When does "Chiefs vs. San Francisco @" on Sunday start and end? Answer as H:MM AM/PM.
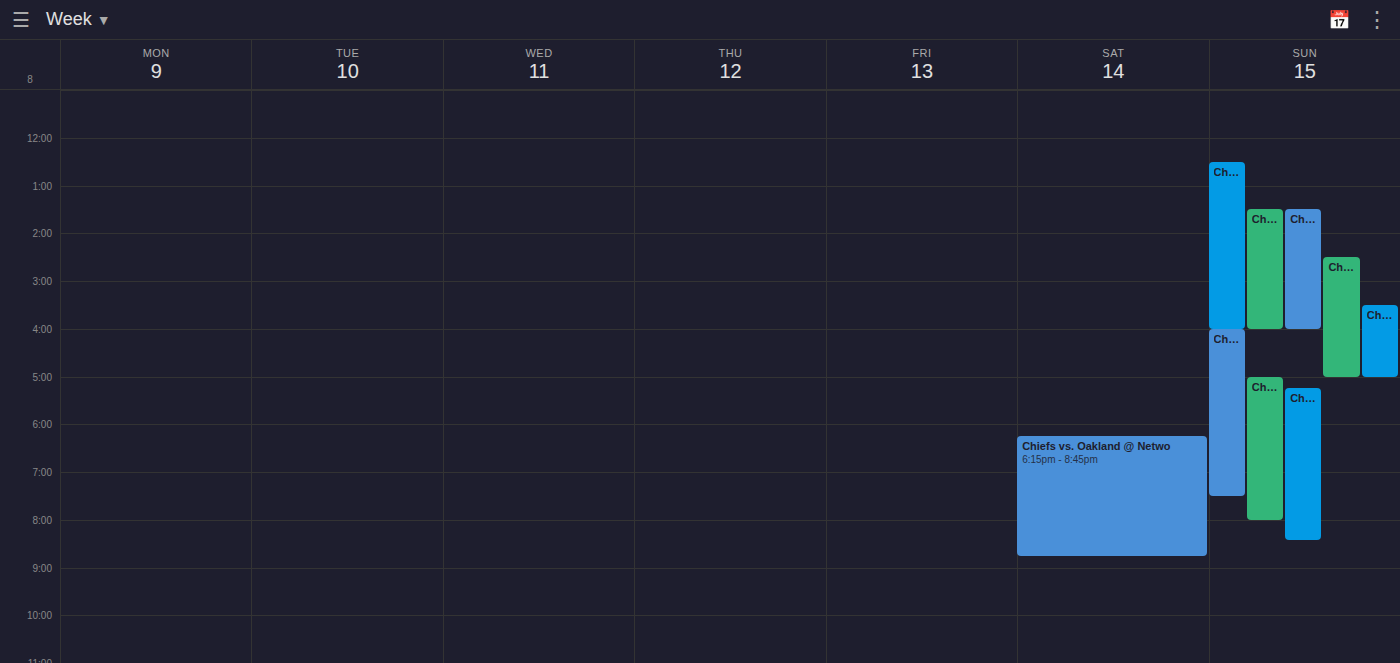
5:15 PM to 8:25 PM